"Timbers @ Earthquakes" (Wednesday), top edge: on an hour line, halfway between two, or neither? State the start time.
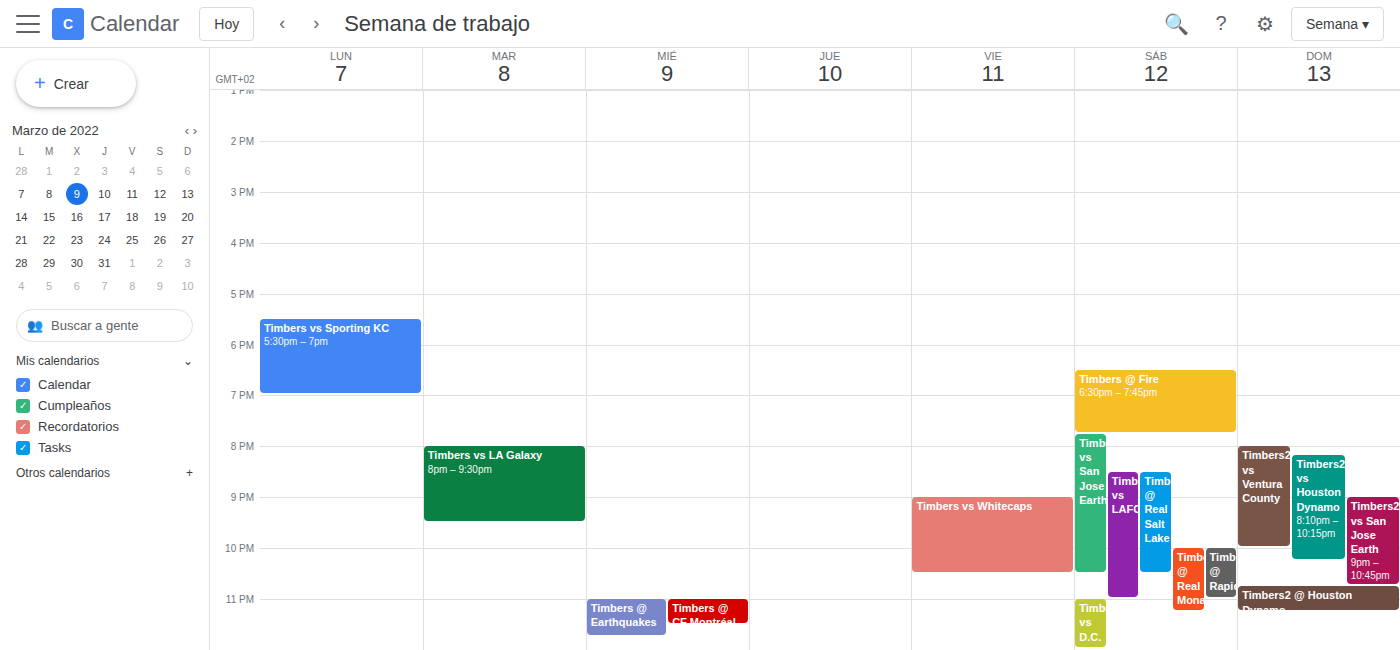
23:00 -- exactly on the 23:00 line.